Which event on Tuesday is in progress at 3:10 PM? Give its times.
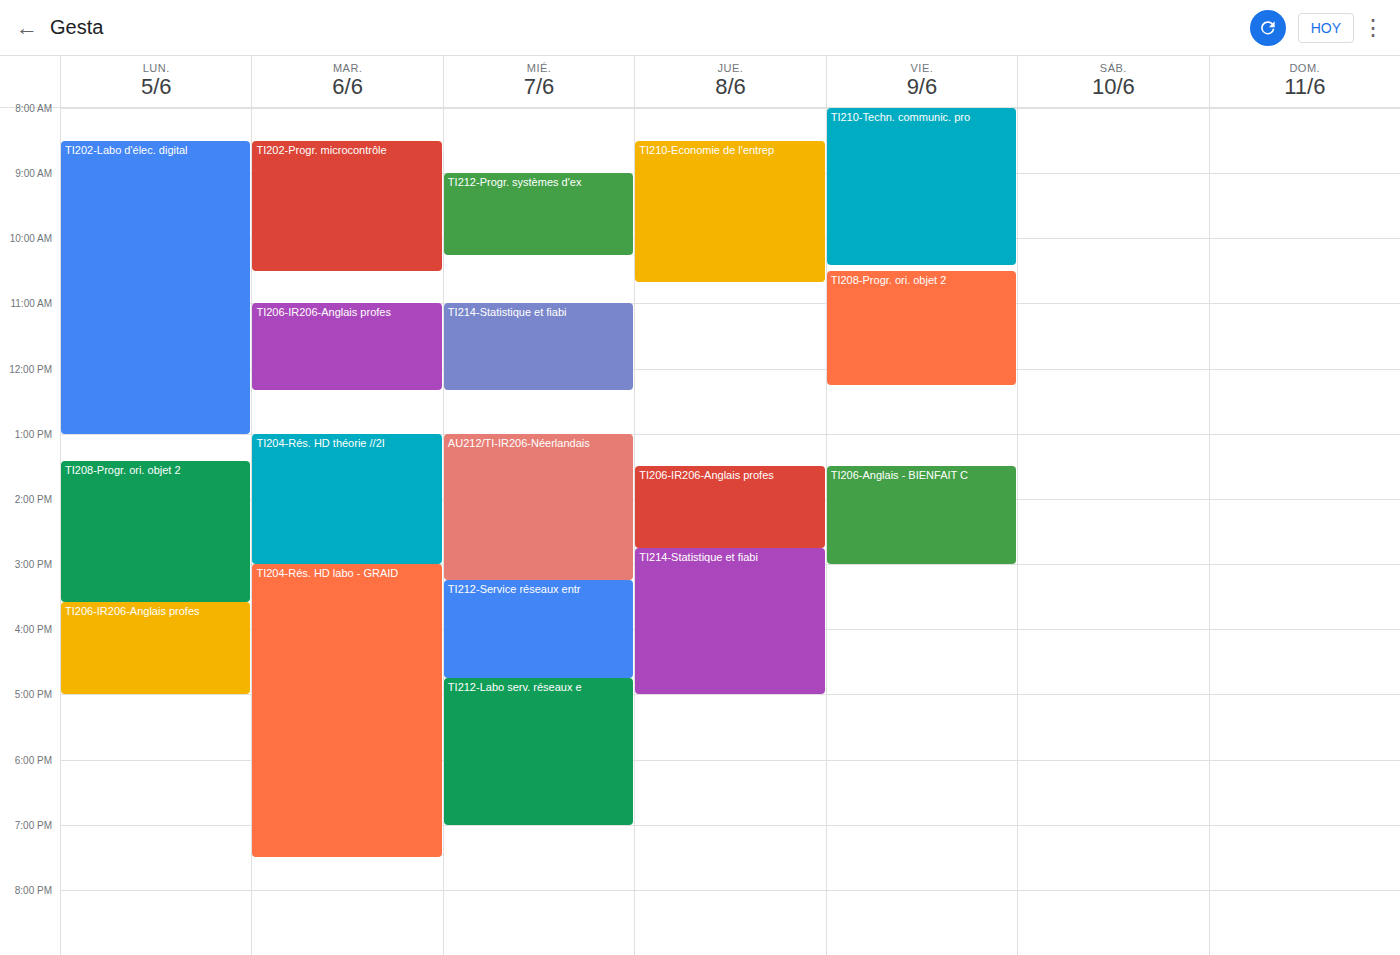
"TI204-Rés. HD labo - GRAID", 3:00 PM to 7:30 PM